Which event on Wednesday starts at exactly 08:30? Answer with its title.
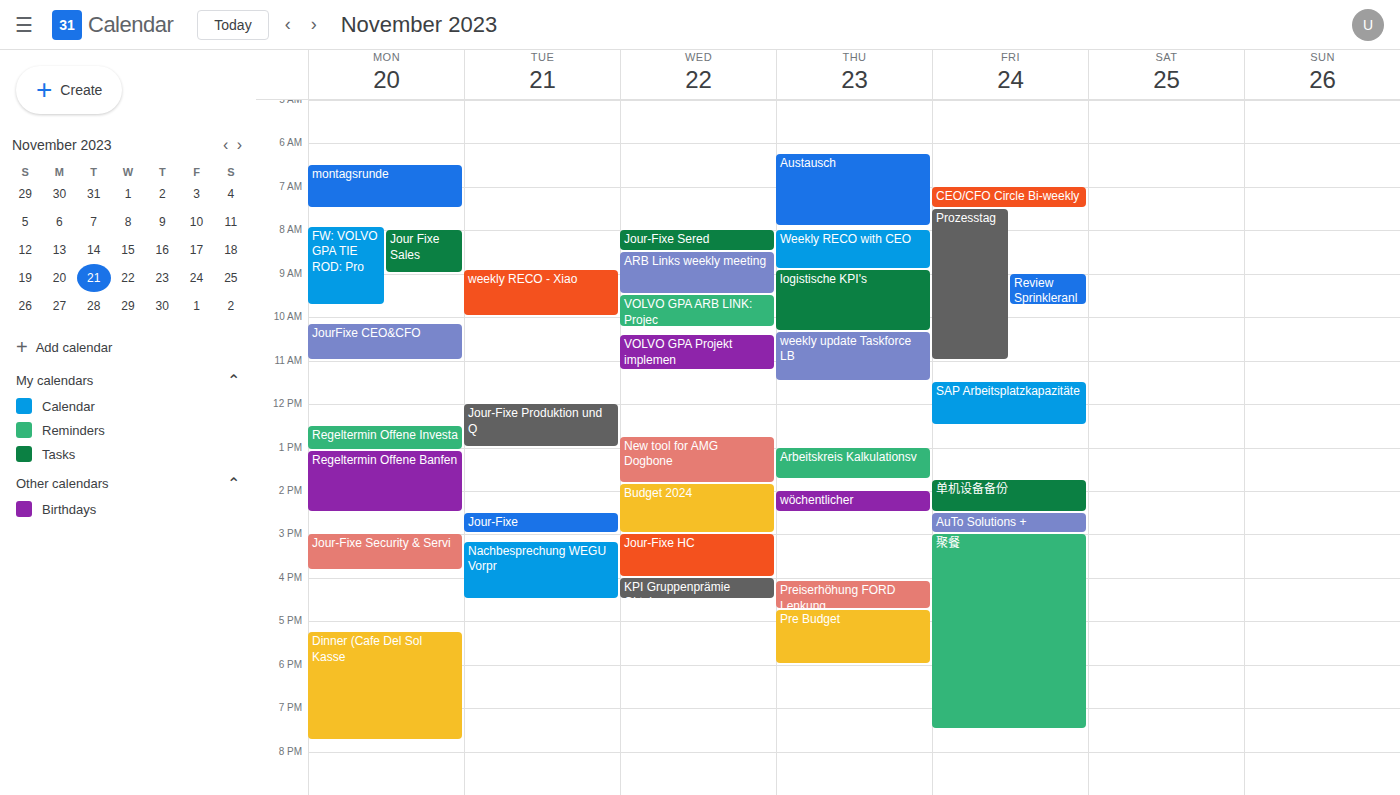
"ARB Links weekly meeting"